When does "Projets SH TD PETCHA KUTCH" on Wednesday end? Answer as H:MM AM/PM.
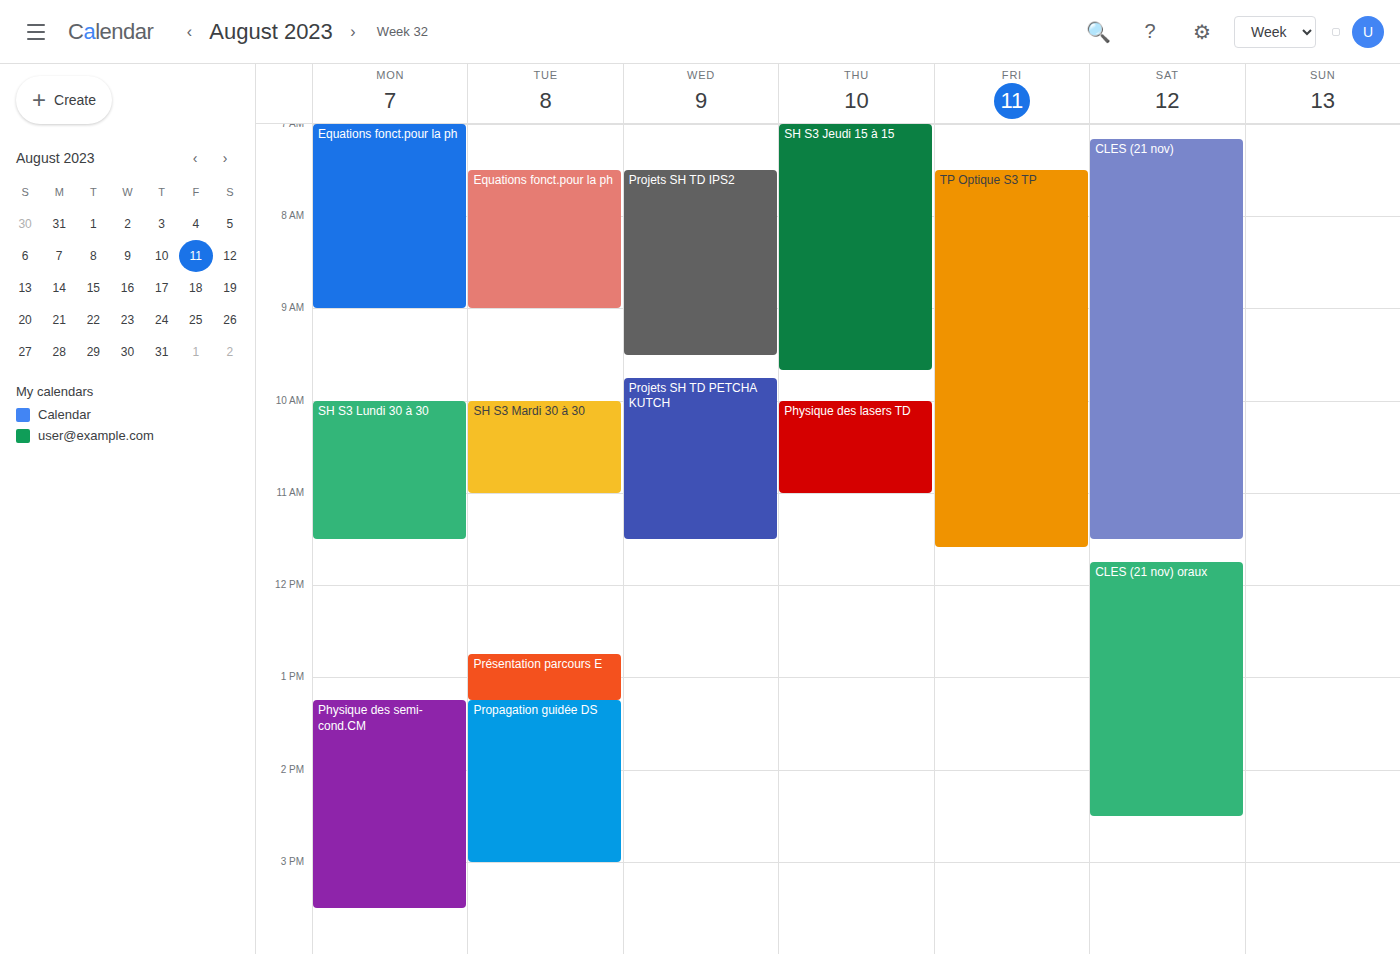
11:30 AM